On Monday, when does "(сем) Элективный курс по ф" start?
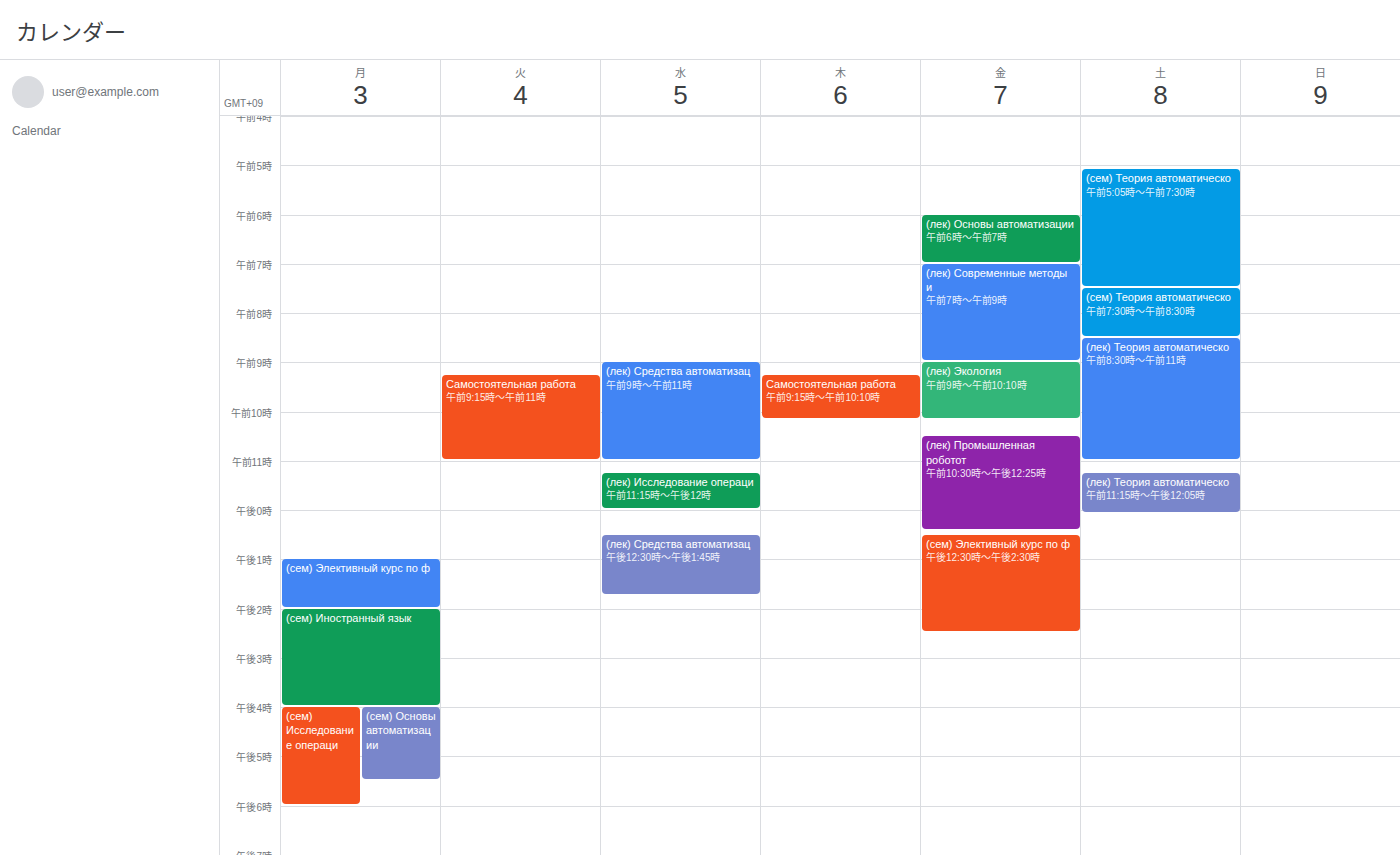
1:00 PM